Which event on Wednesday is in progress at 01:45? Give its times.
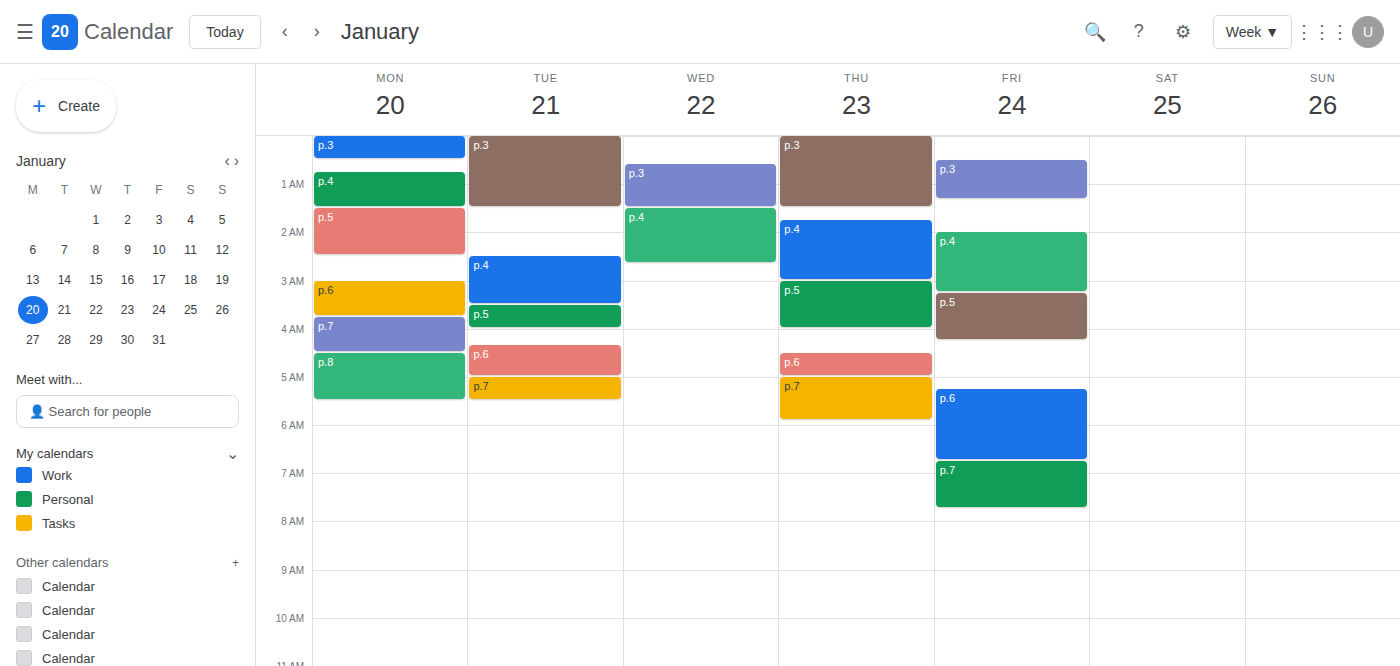
"p.4", 01:30 to 02:40